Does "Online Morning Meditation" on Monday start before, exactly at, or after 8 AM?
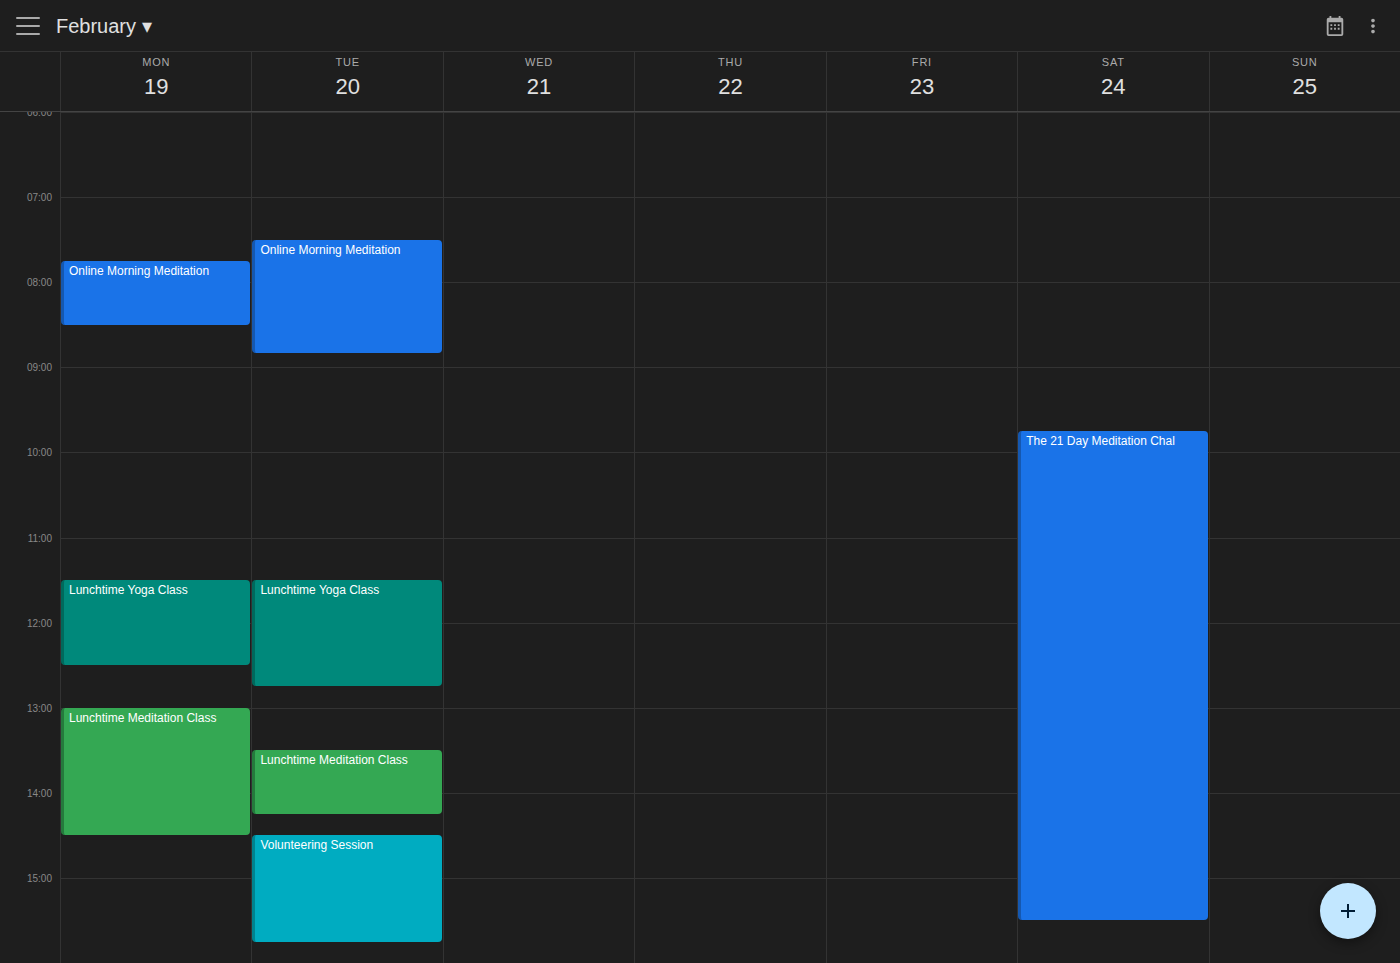
7:45 AM -- before 8 AM, 15 minutes above the 8 AM line.